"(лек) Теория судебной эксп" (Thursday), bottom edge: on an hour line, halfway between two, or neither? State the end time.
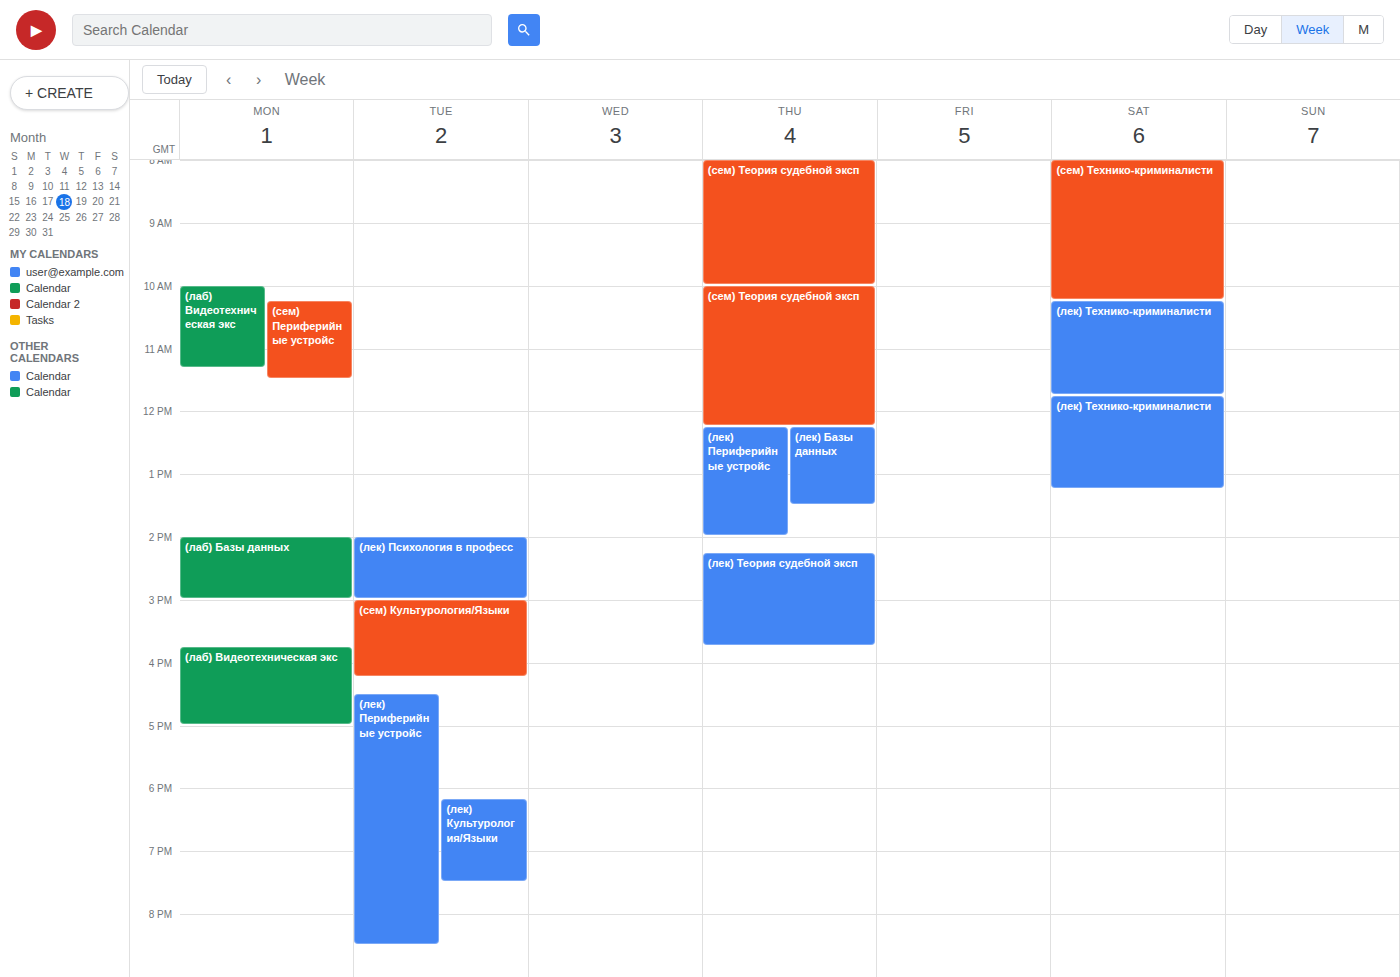
3:45 PM -- neither: three quarters of the way from the 3 PM line to the 4 PM line.